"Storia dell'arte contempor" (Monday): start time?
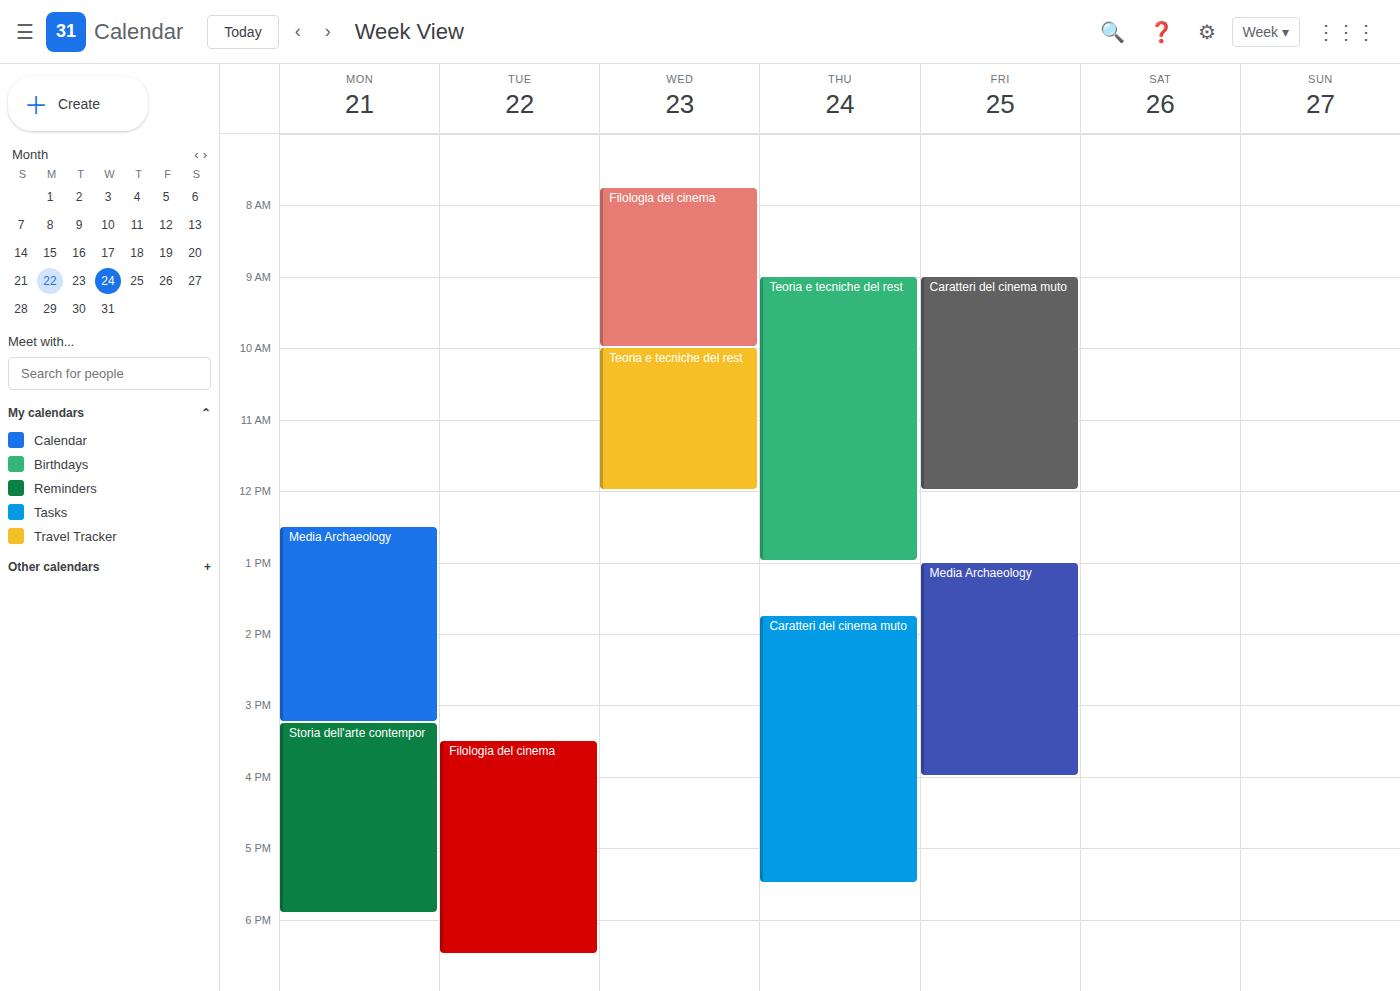
3:15 PM